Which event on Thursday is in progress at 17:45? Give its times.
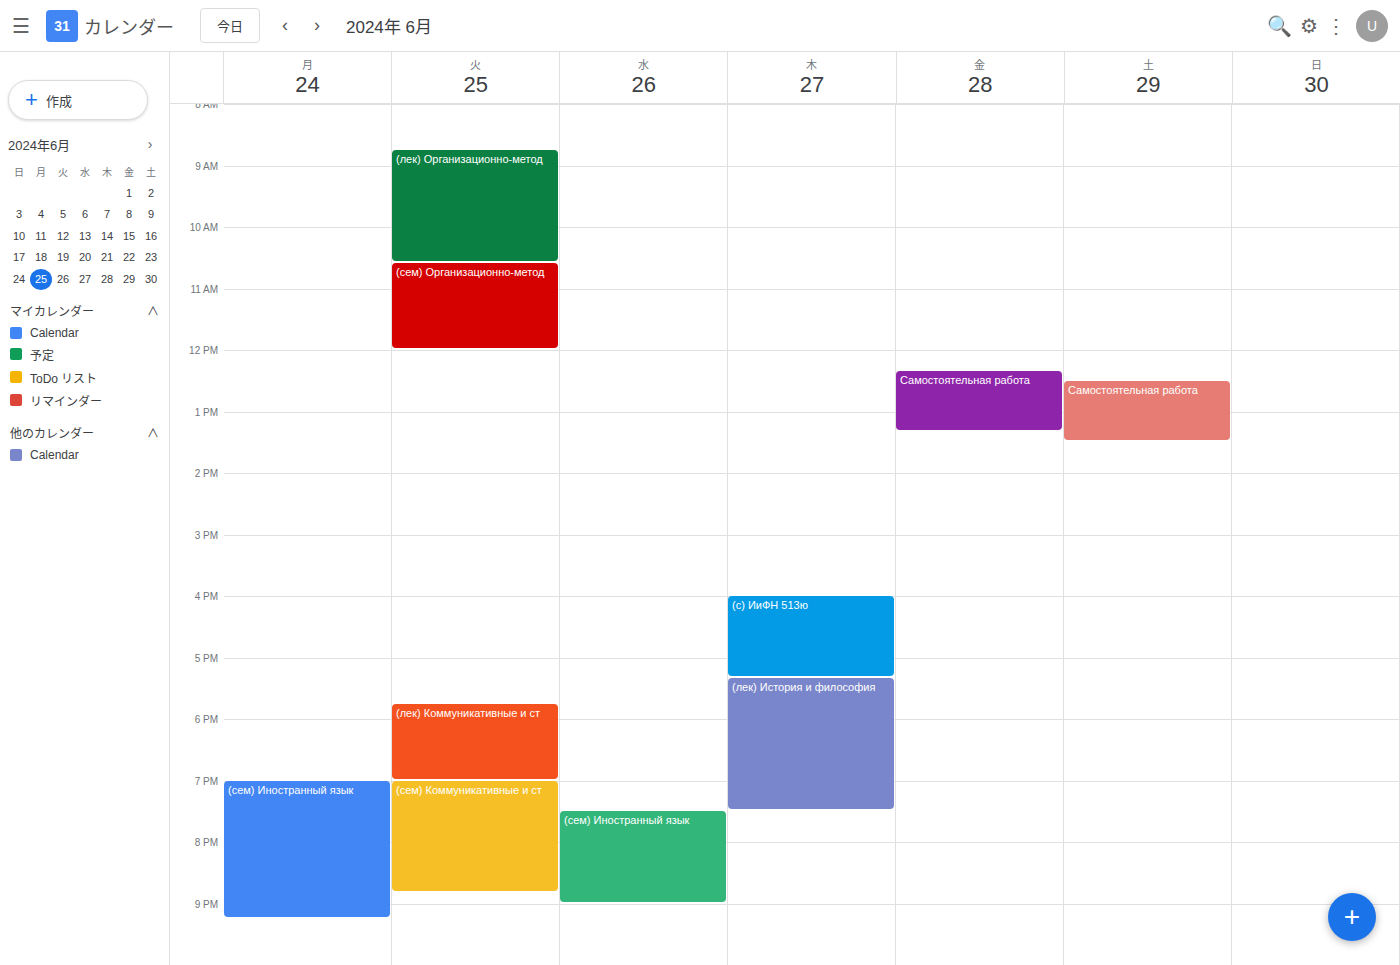
"(лек) История и философия", 17:20 to 19:30